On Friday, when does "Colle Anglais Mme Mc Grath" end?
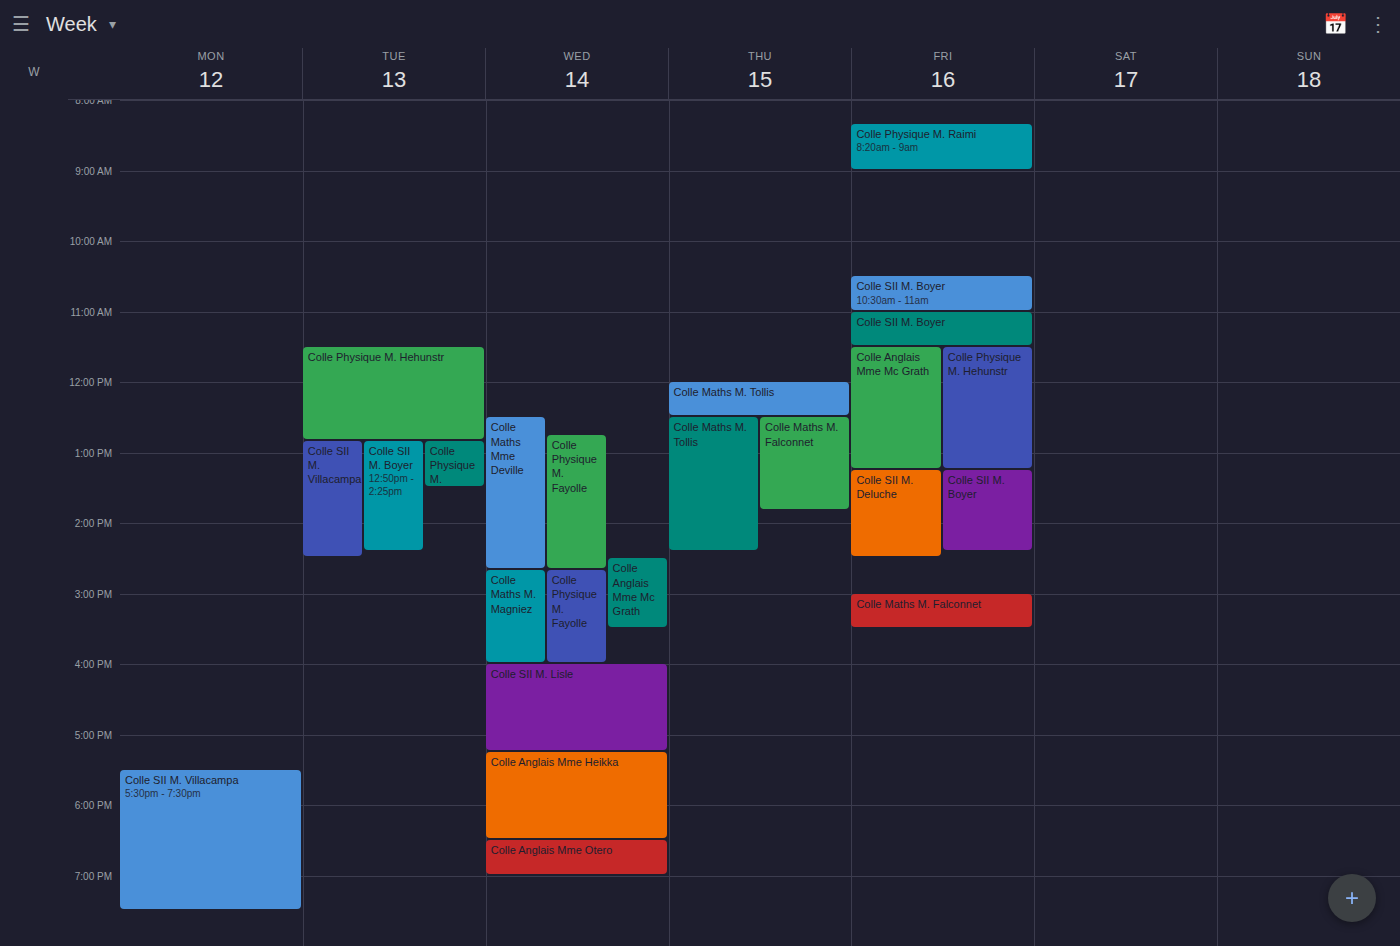
1:15 PM